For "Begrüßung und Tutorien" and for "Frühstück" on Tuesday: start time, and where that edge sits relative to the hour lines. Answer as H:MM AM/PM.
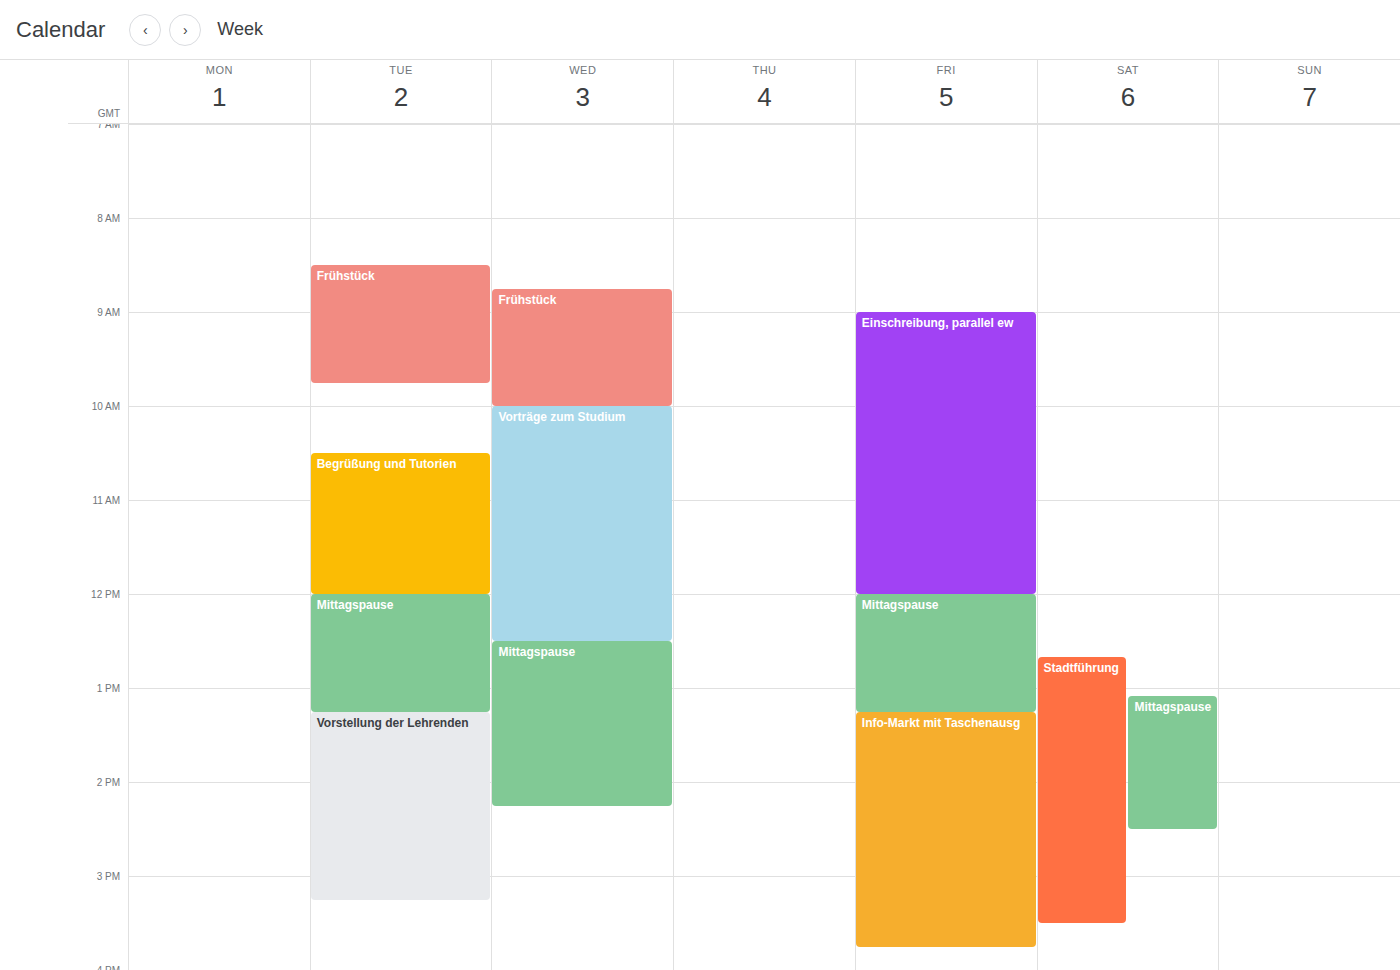
"Begrüßung und Tutorien": 10:30 AM, halfway between the 10 AM and 11 AM lines. "Frühstück": 8:30 AM, halfway between the 8 AM and 9 AM lines.